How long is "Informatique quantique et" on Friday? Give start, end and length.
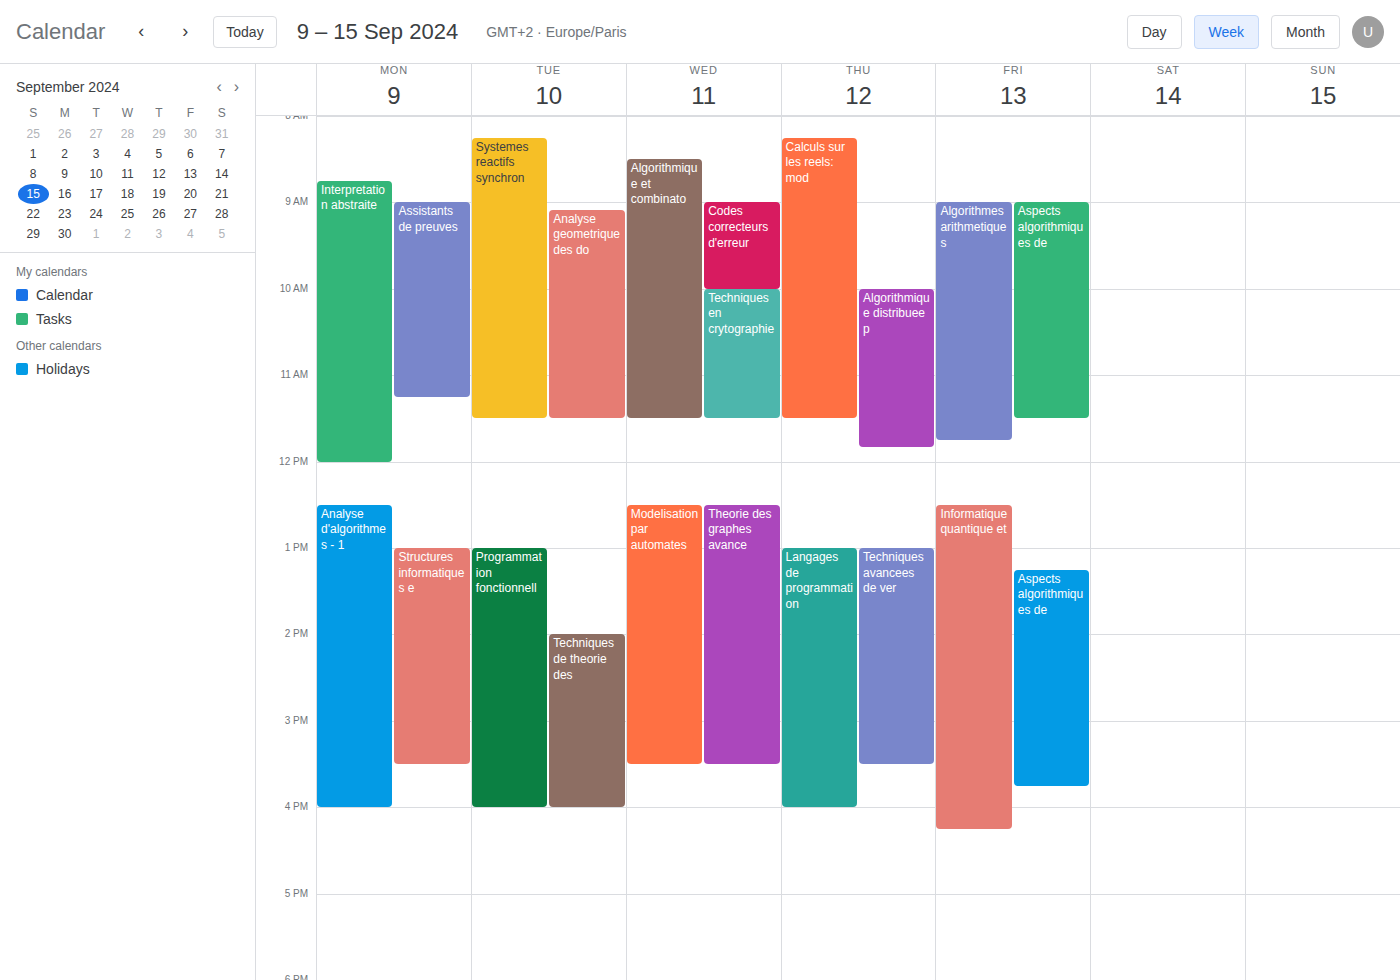
12:30 to 16:15, 3 hours 45 minutes